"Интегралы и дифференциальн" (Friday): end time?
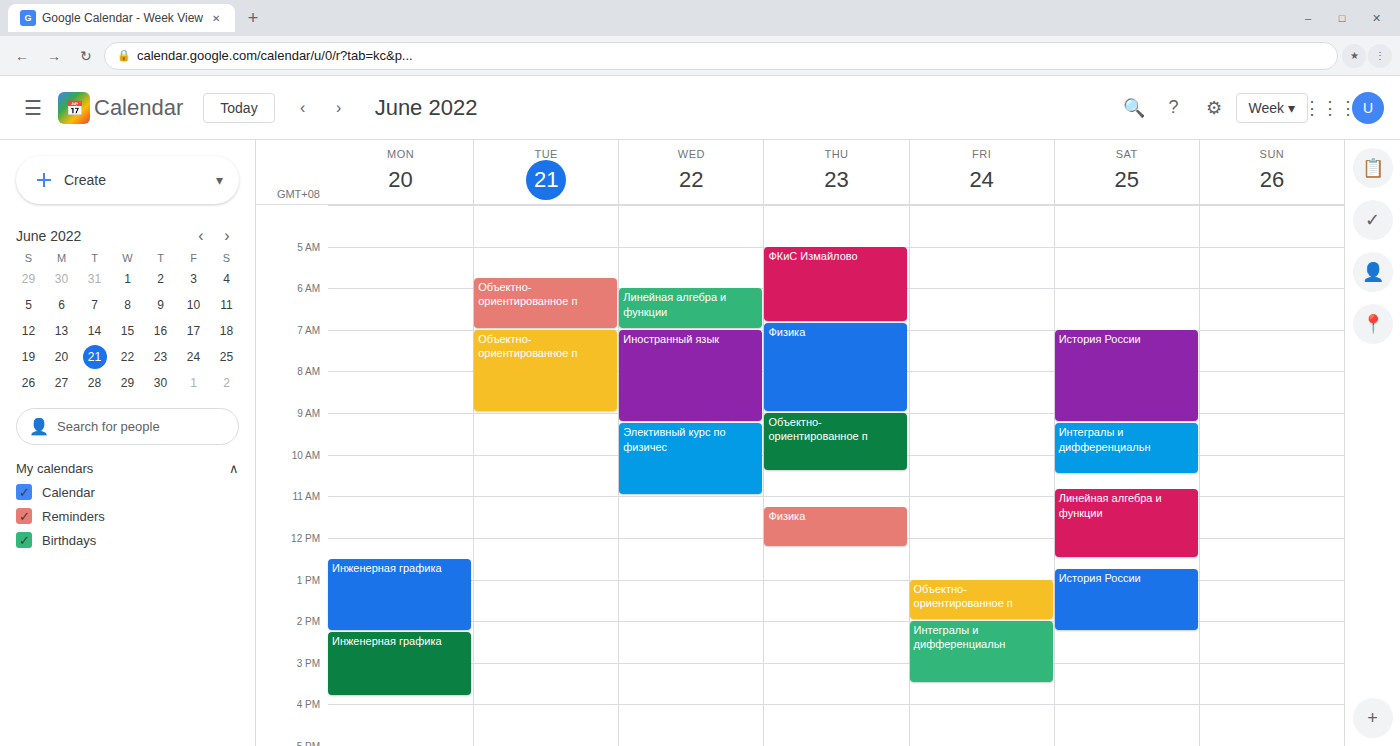
3:30 PM